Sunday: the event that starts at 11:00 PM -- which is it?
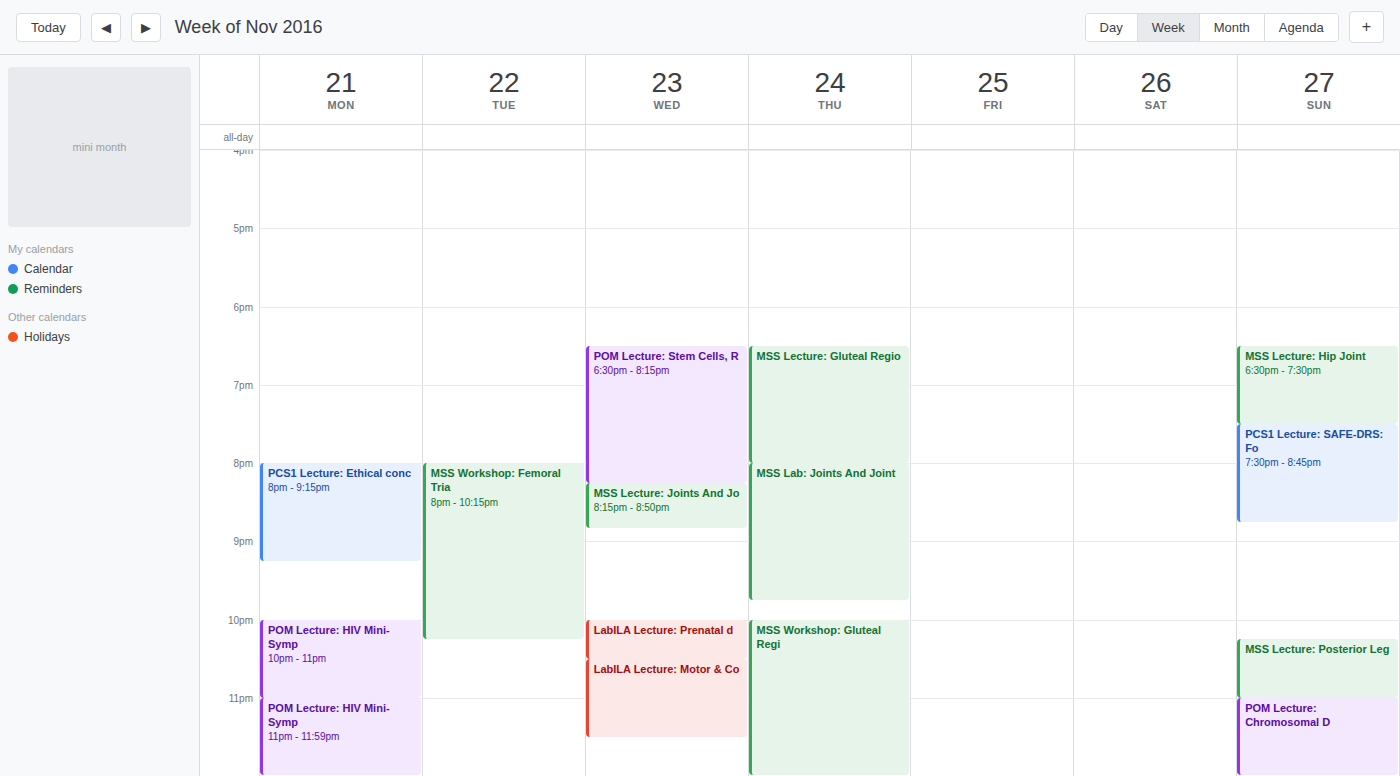
"POM Lecture: Chromosomal D"